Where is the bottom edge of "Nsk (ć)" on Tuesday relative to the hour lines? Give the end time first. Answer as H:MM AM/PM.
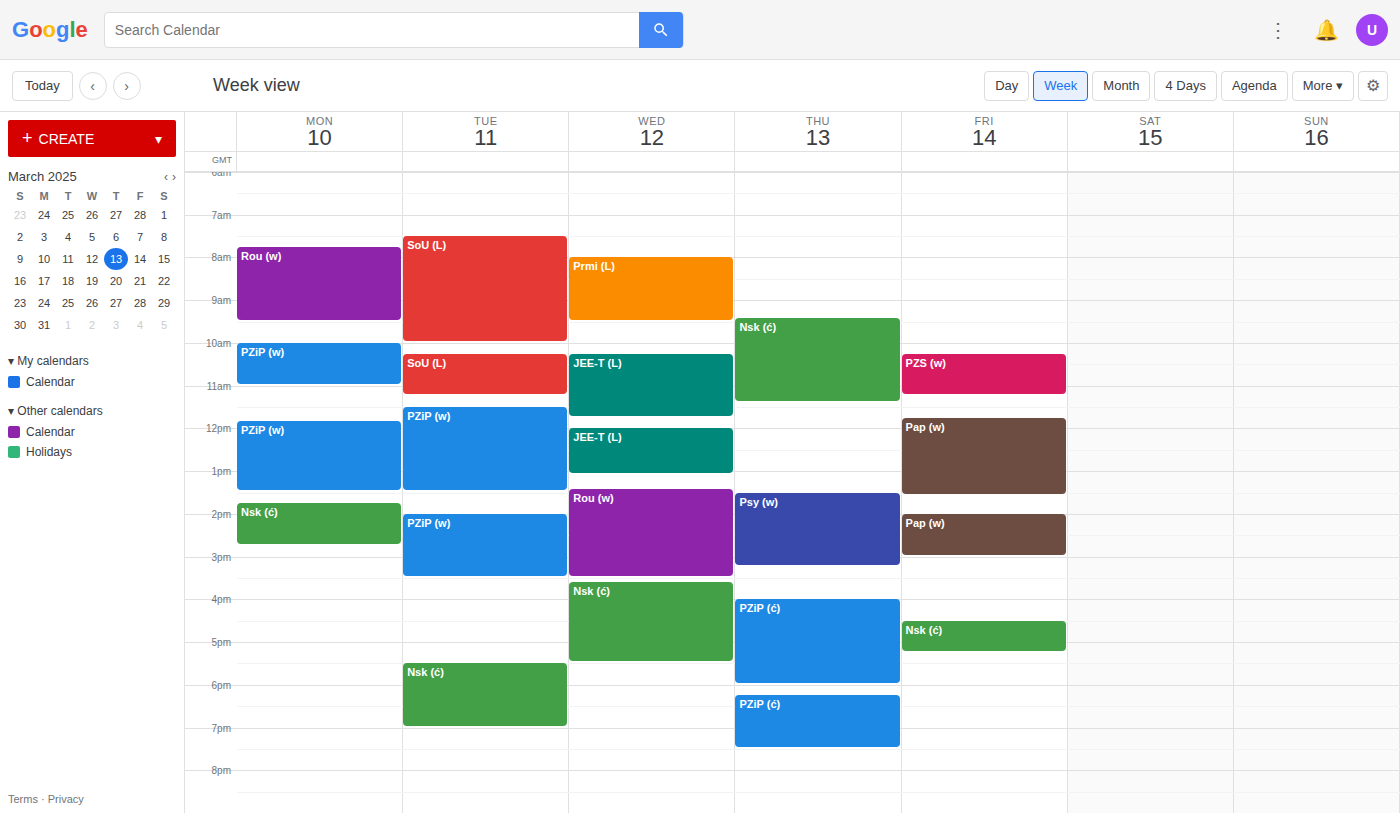
7:00 PM -- exactly on the 7 PM line.